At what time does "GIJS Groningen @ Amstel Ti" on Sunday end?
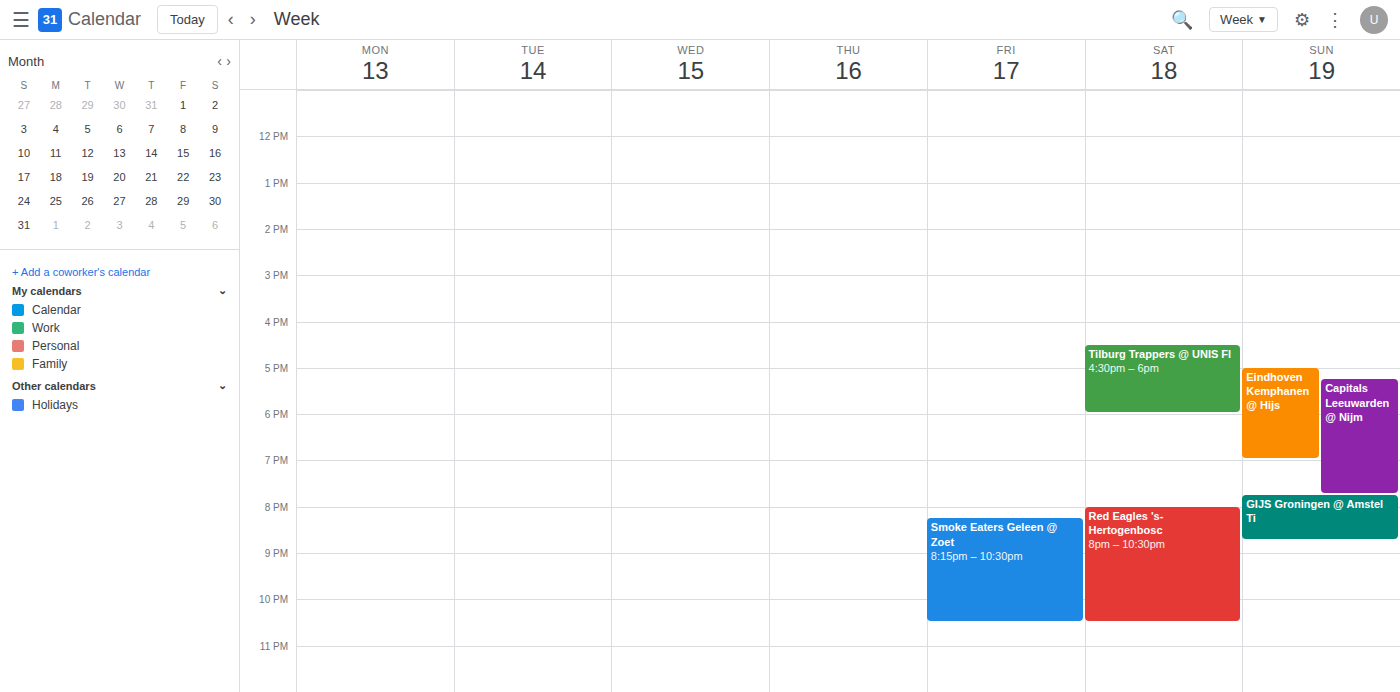
8:45 PM